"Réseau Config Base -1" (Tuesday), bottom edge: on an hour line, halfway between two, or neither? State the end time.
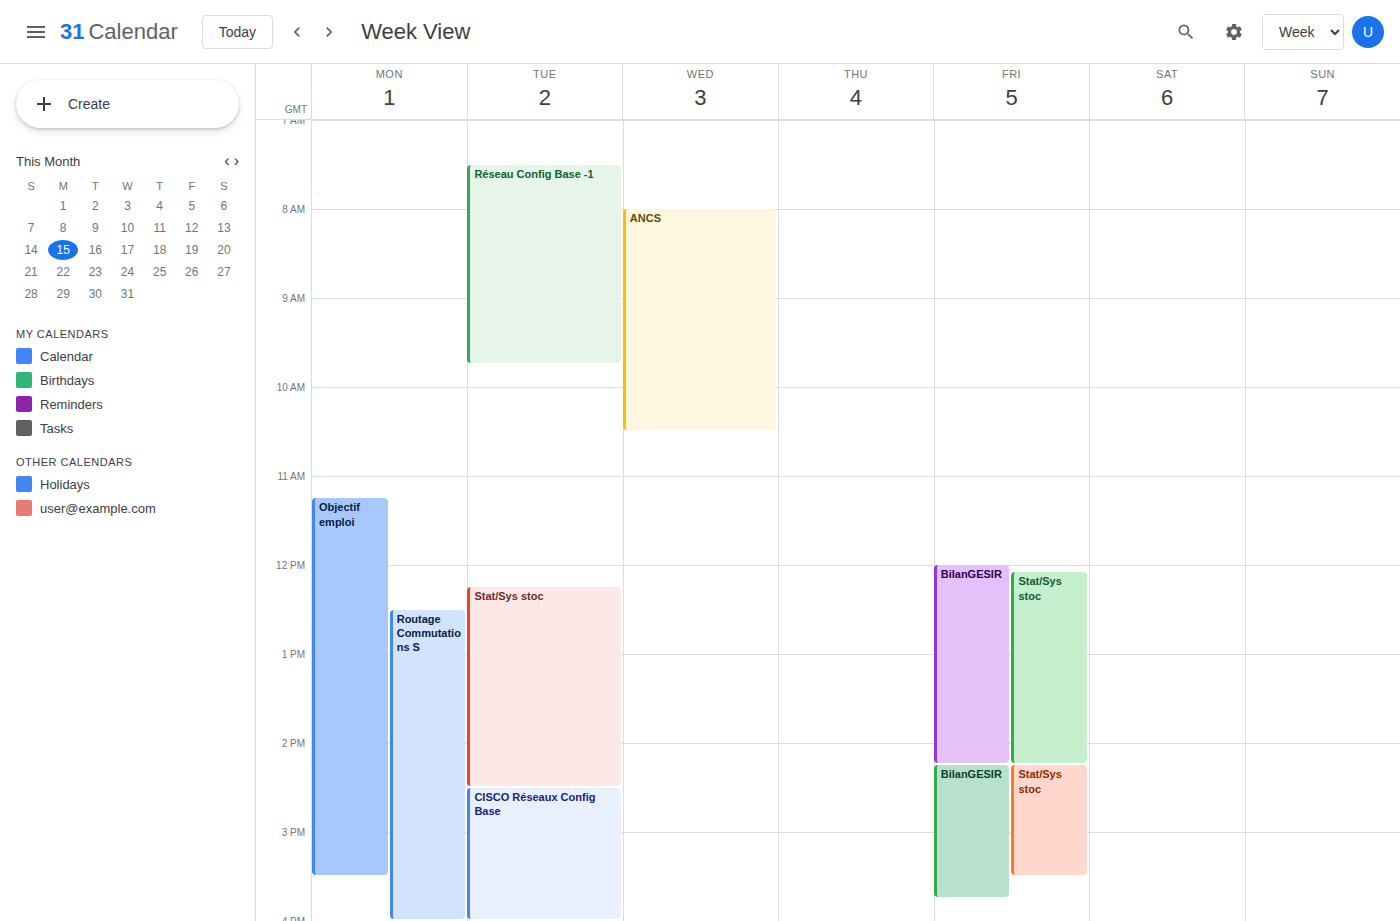
09:45 -- neither: three quarters of the way from the 09:00 line to the 10:00 line.